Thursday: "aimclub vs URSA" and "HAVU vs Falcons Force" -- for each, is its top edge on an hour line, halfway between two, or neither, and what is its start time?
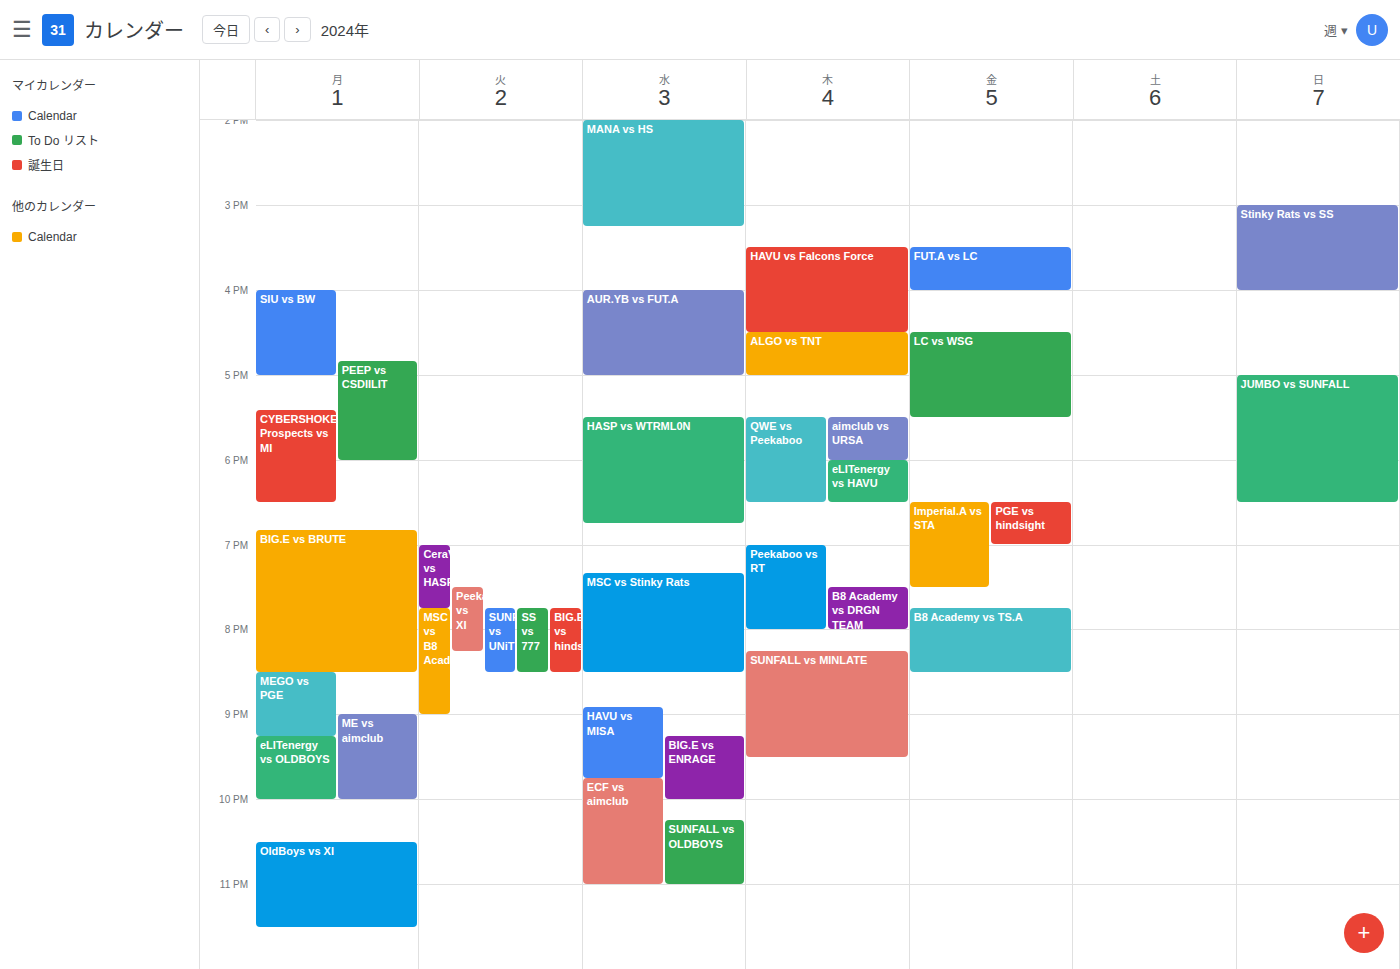
"aimclub vs URSA": 5:30 PM, halfway between the 5 PM and 6 PM lines. "HAVU vs Falcons Force": 3:30 PM, halfway between the 3 PM and 4 PM lines.